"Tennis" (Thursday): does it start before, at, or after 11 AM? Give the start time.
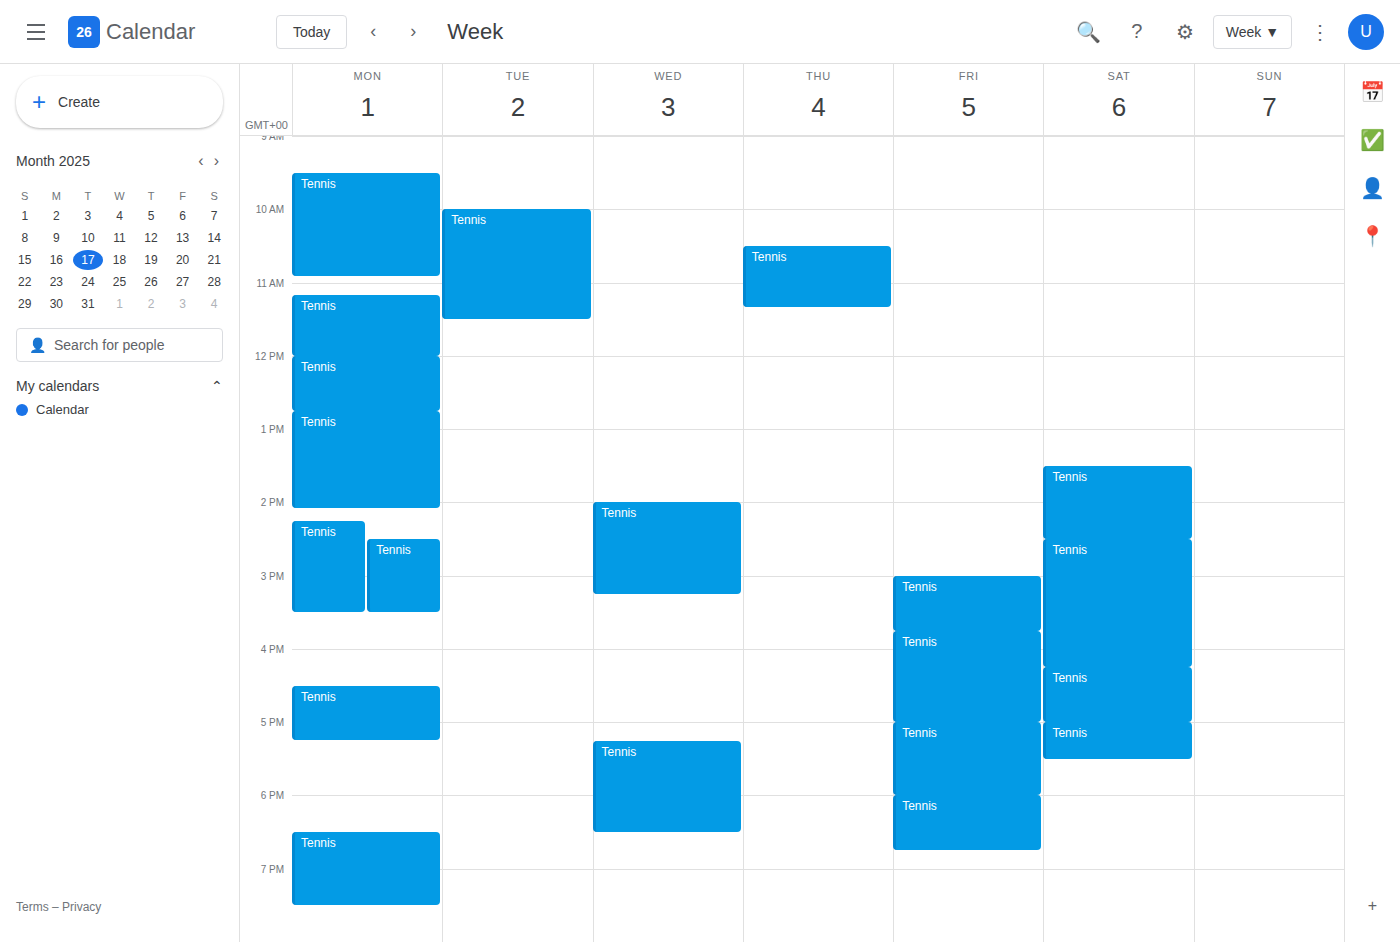
10:30 AM -- before 11 AM, 30 minutes above the 11 AM line.